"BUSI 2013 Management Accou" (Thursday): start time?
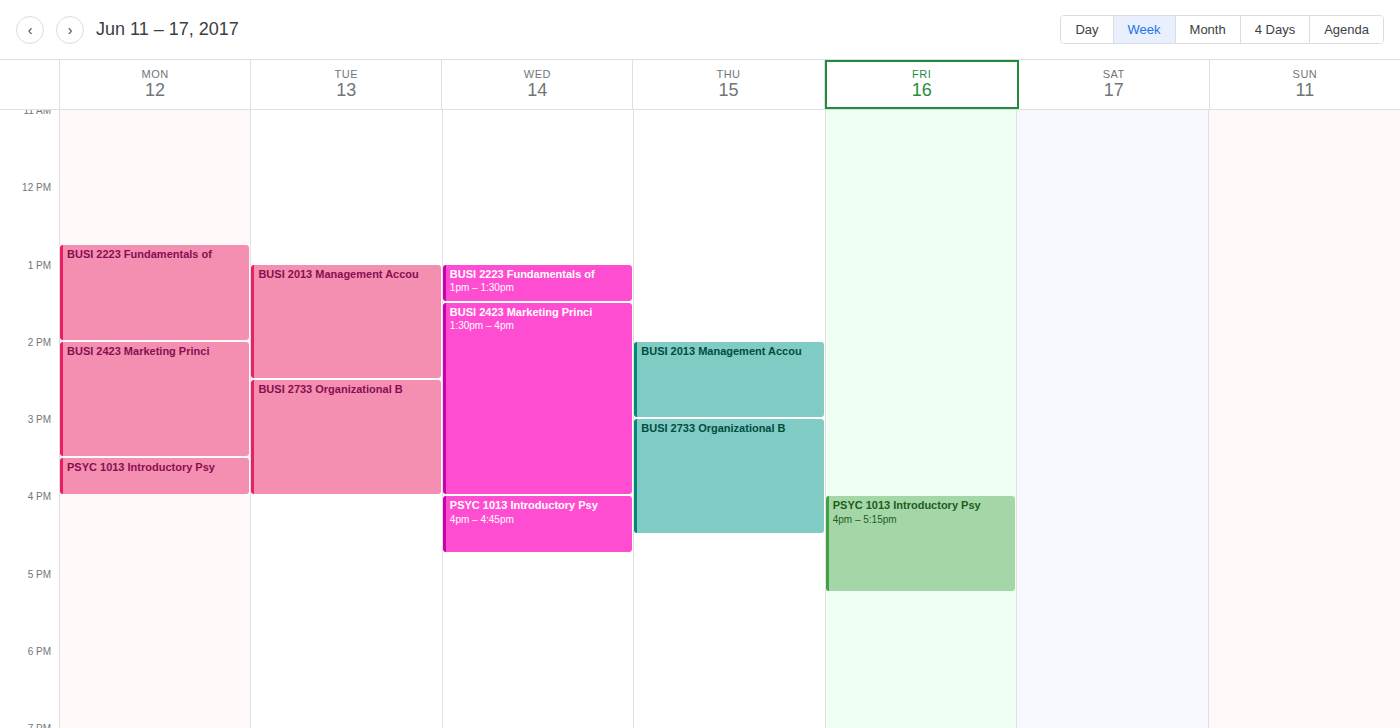
2:00 PM